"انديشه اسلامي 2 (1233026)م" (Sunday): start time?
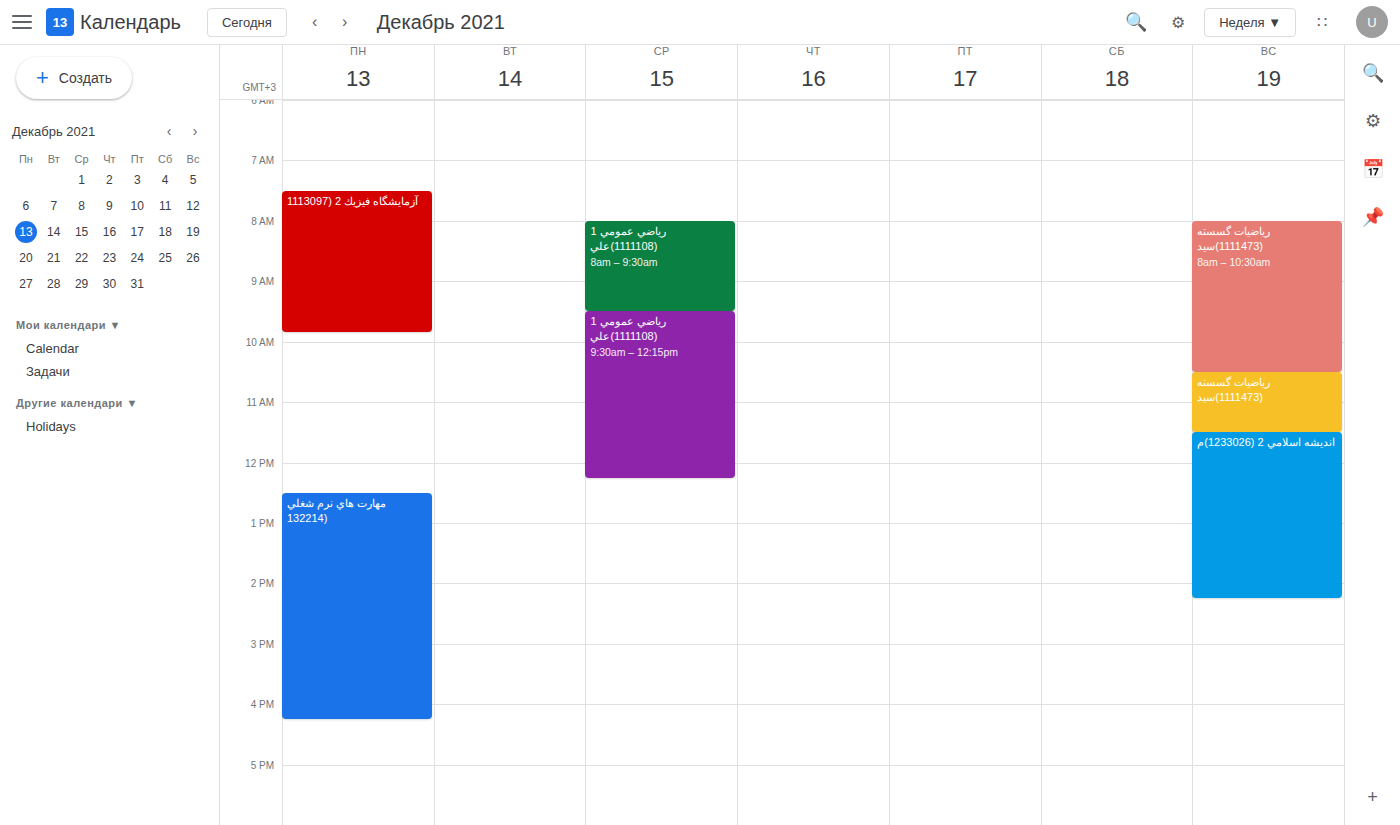
11:30 AM